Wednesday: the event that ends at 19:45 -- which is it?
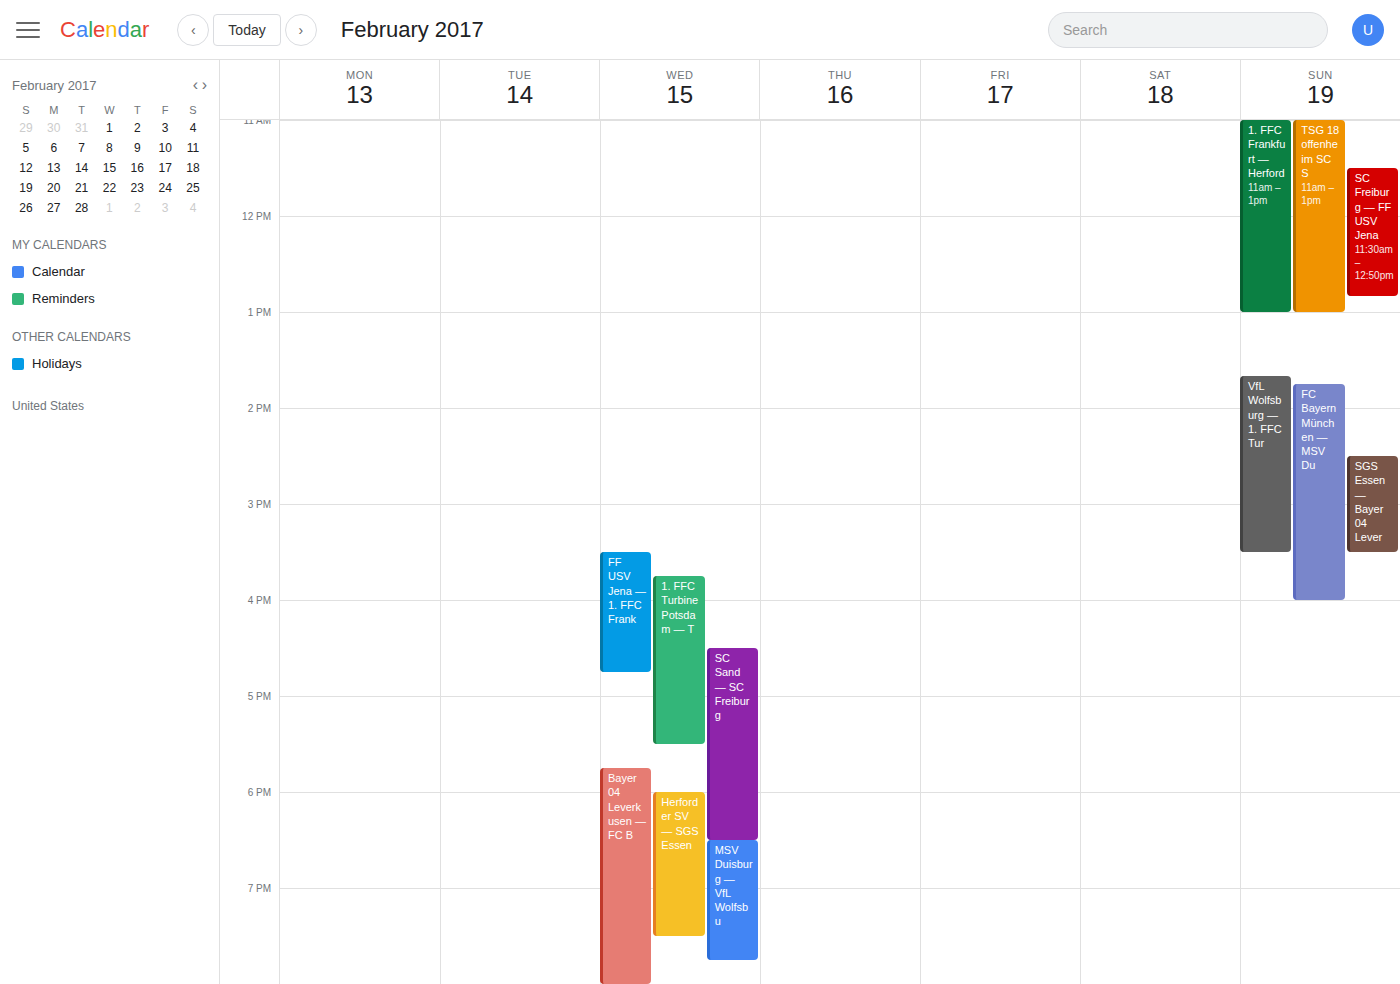
"MSV Duisburg — VfL Wolfsbu"